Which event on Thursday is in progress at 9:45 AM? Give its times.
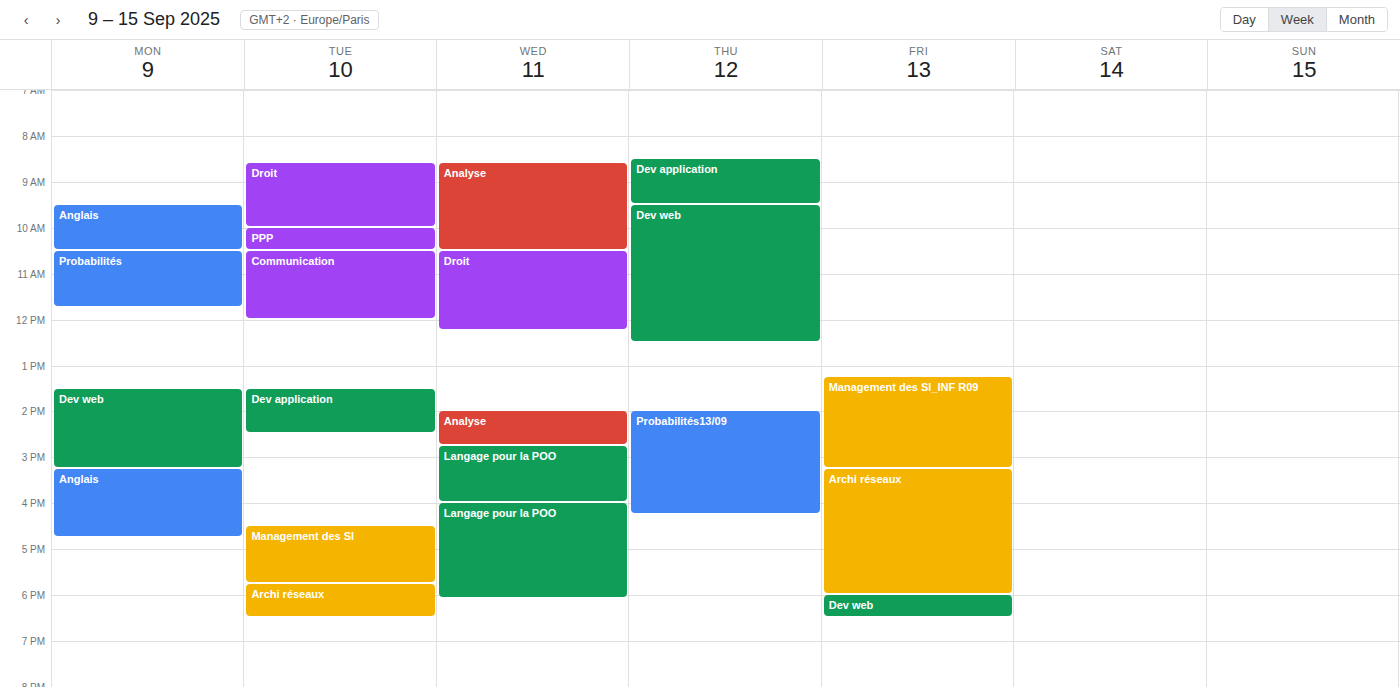
"Dev web", 9:30 AM to 12:30 PM